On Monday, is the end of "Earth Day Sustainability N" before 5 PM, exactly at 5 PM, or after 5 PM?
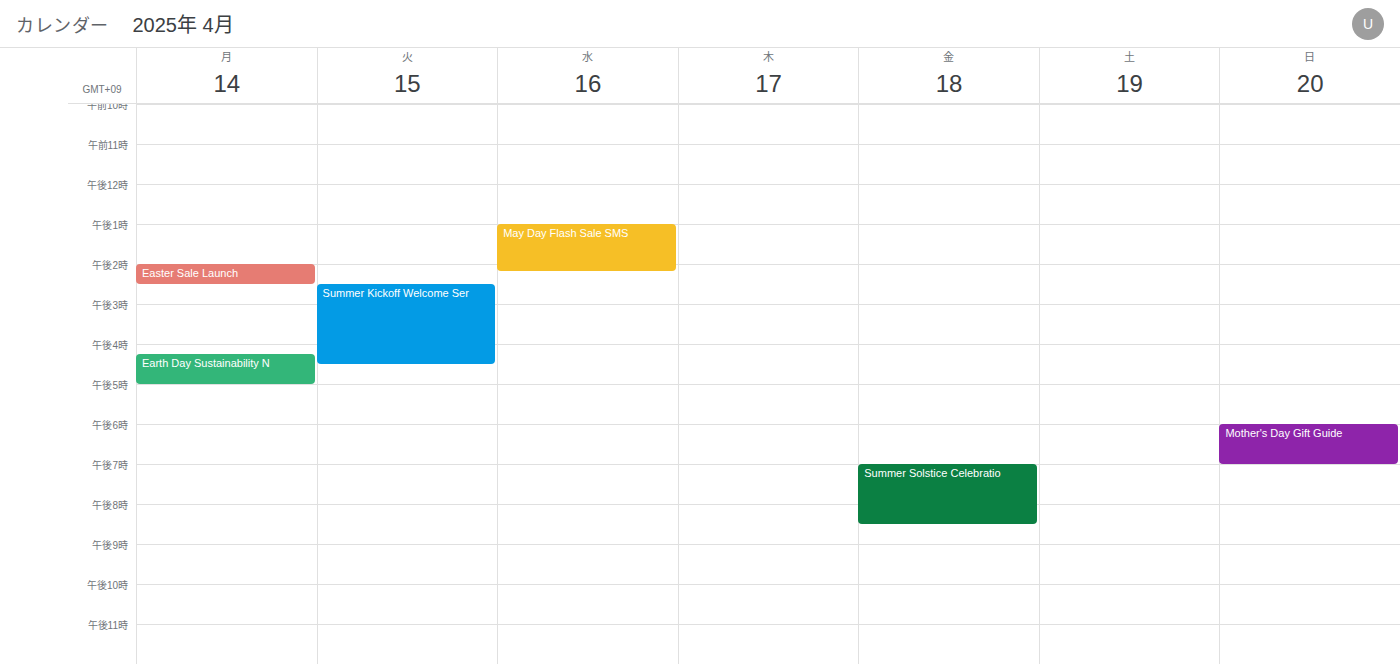
5:00 PM -- exactly at 5 PM, on the 5 PM line.